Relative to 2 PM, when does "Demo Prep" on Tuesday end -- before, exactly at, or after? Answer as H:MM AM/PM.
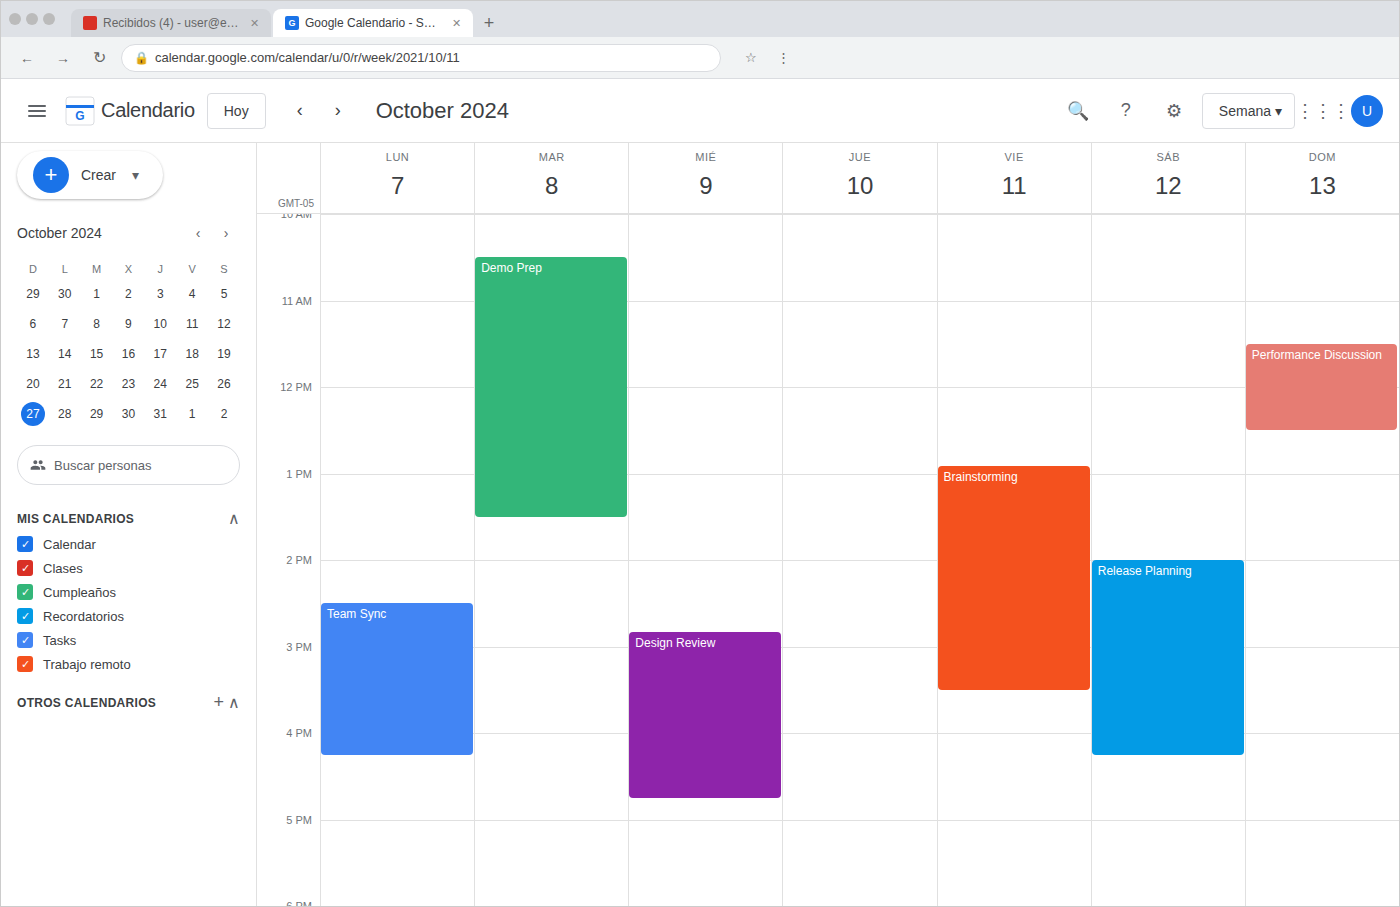
1:30 PM -- before 2 PM, 30 minutes above the 2 PM line.